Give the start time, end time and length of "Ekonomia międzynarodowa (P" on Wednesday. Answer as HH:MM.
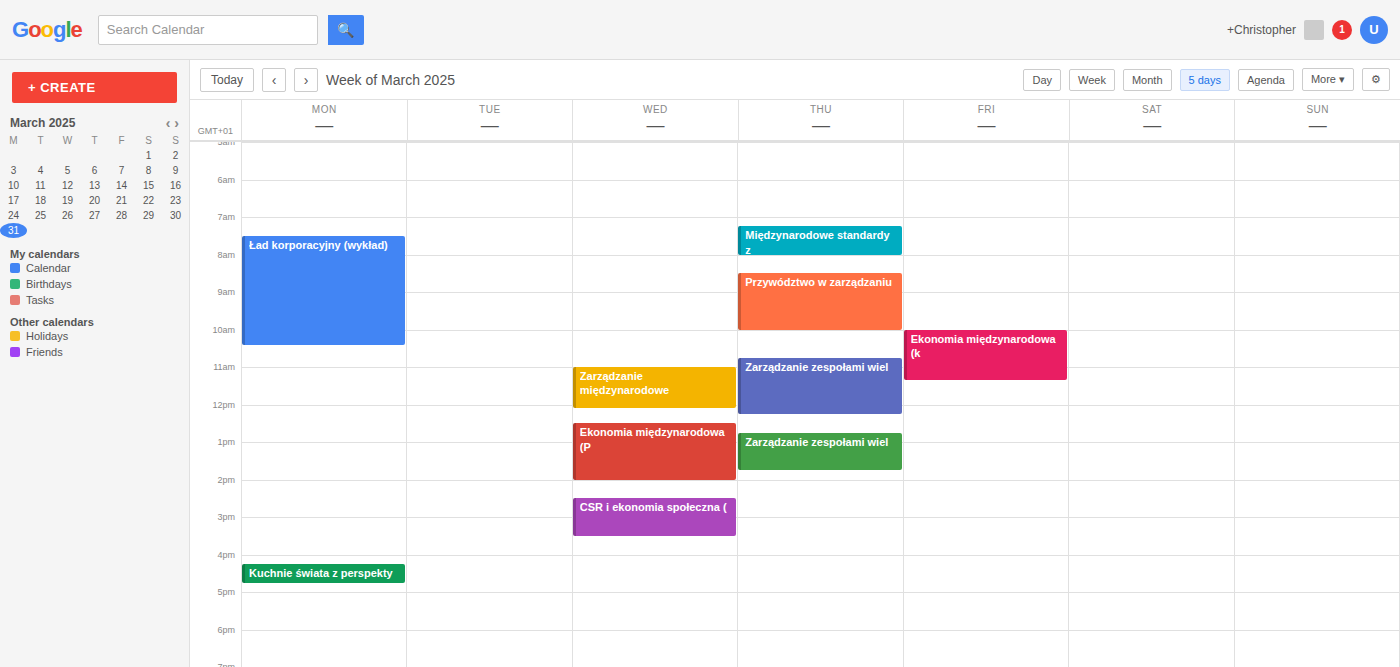
12:30 to 14:00, 1 hour 30 minutes